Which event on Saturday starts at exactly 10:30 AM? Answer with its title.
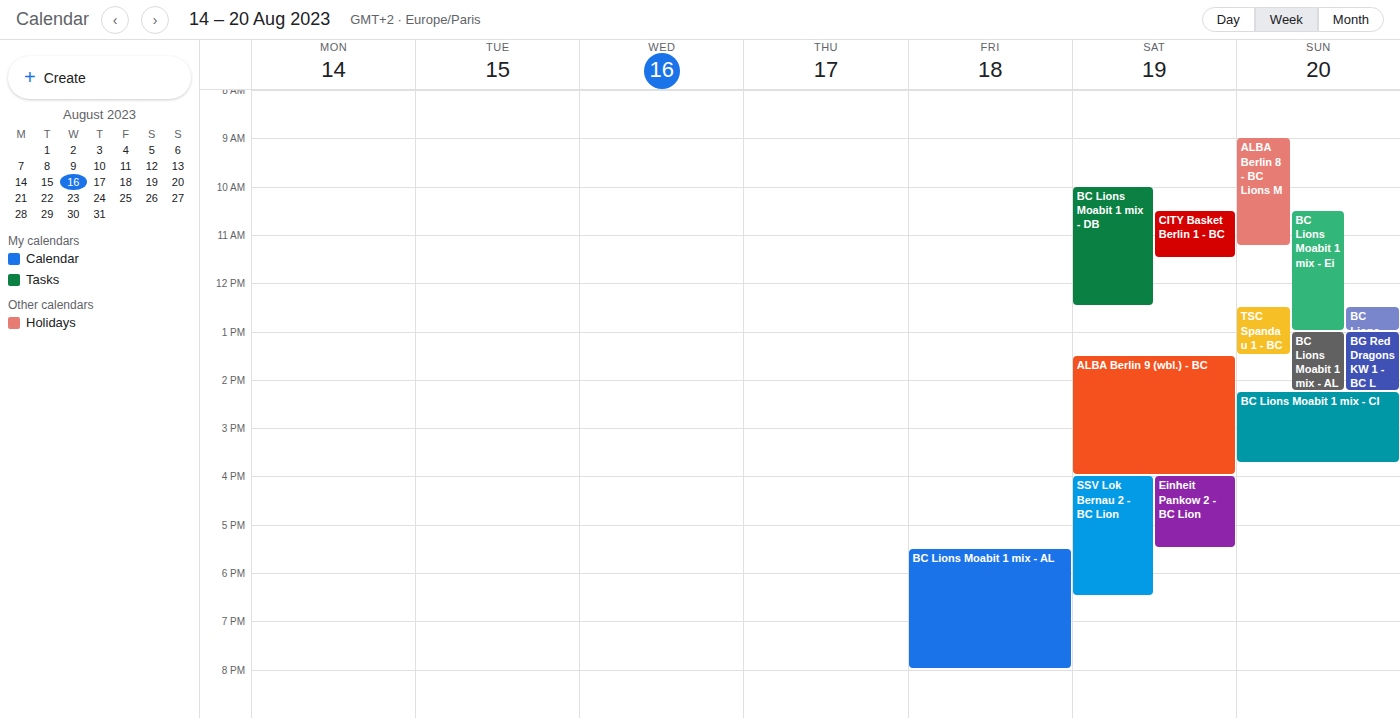
"CITY Basket Berlin 1 - BC"